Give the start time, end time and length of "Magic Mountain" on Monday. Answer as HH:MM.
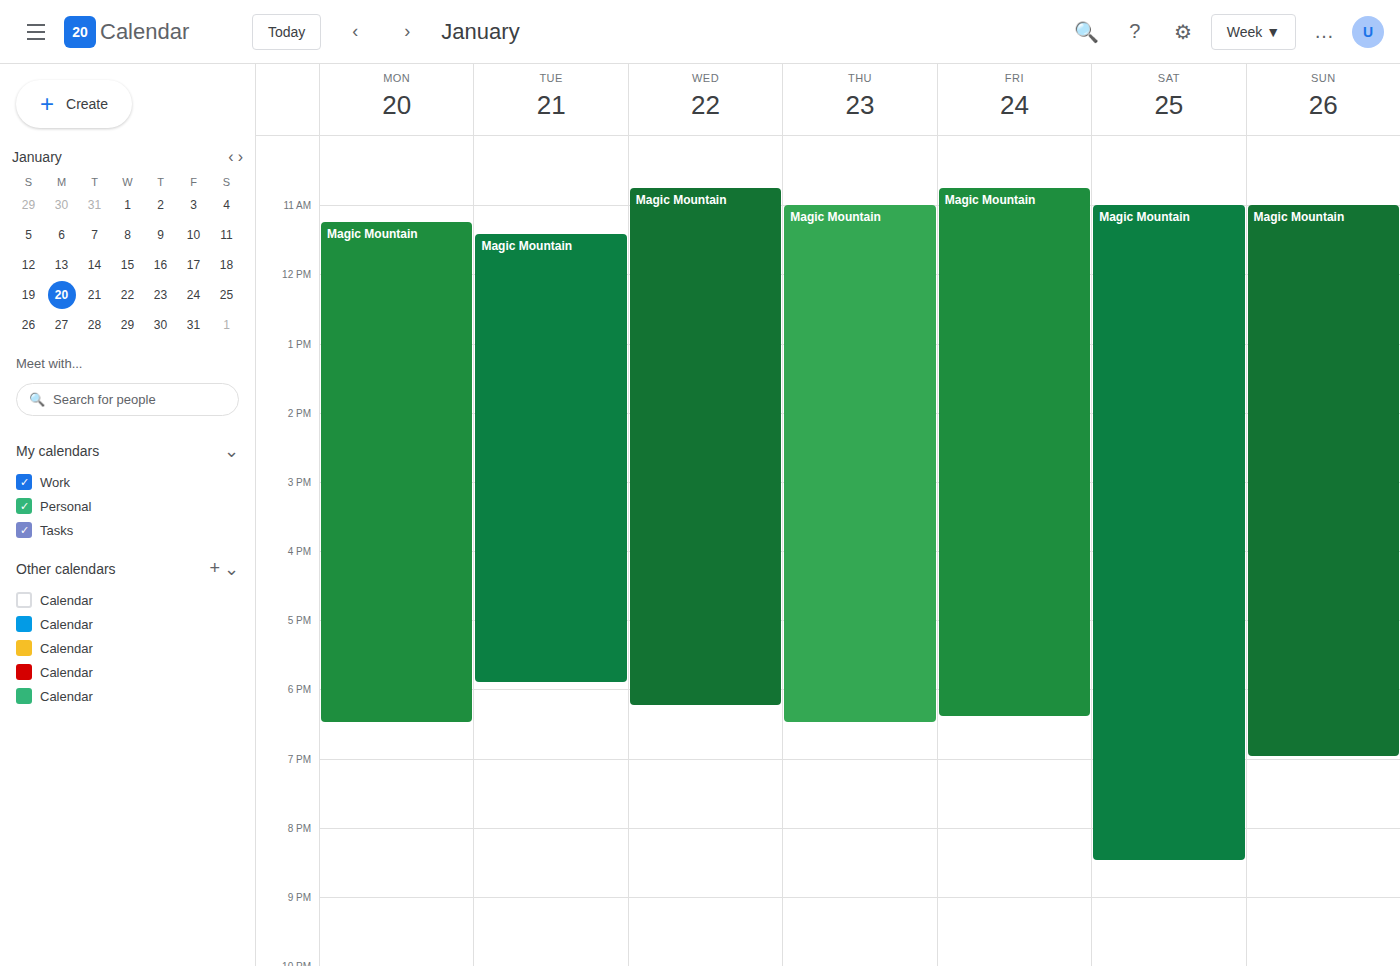
11:15 to 18:30, 7 hours 15 minutes